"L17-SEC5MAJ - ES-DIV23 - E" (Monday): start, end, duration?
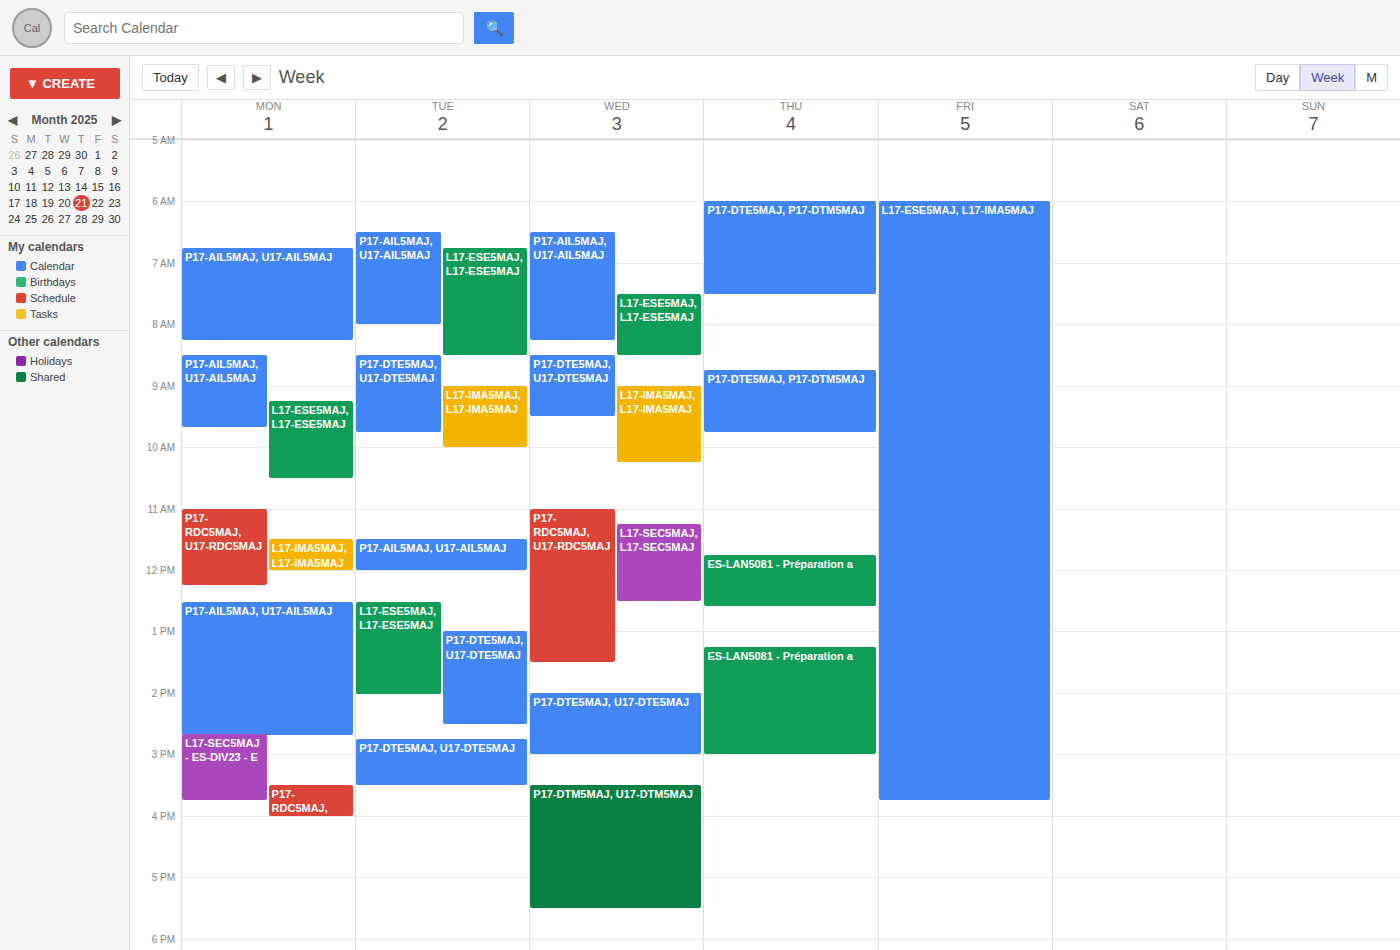
14:40 to 15:45, 1 hour 5 minutes